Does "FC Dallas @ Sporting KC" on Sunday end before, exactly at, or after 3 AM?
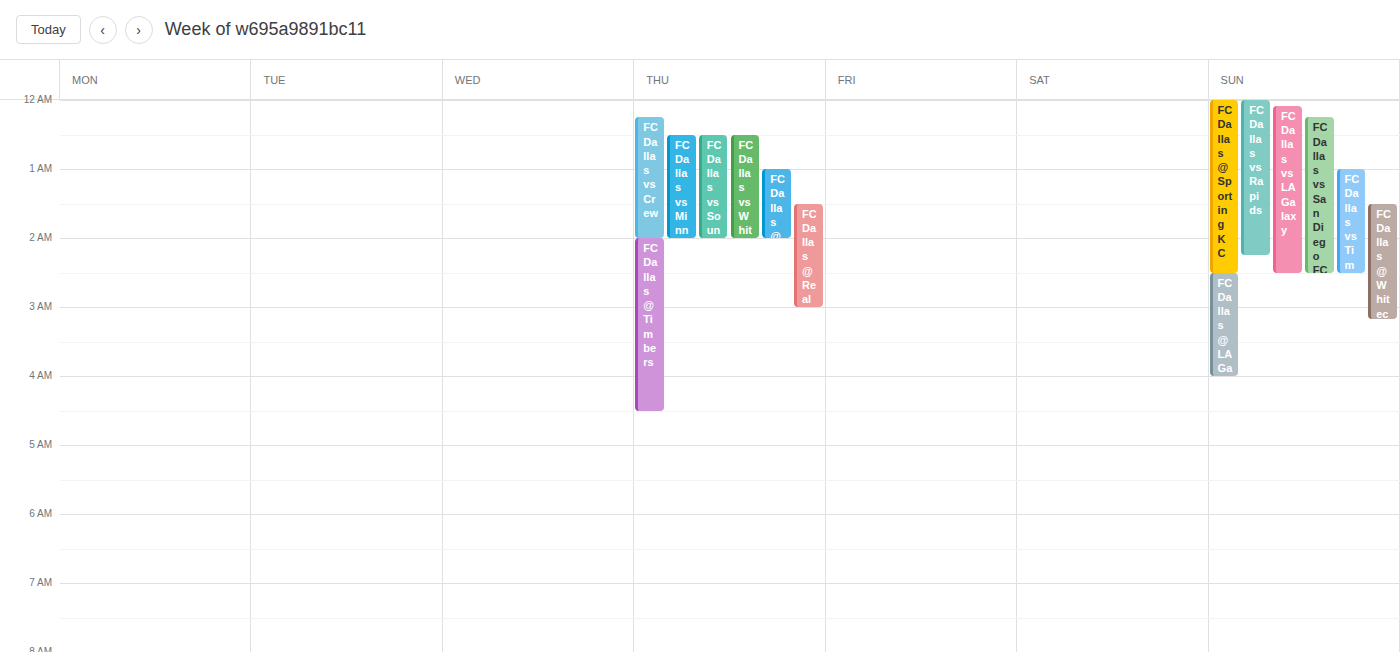
2:30 AM -- before 3 AM, 30 minutes above the 3 AM line.